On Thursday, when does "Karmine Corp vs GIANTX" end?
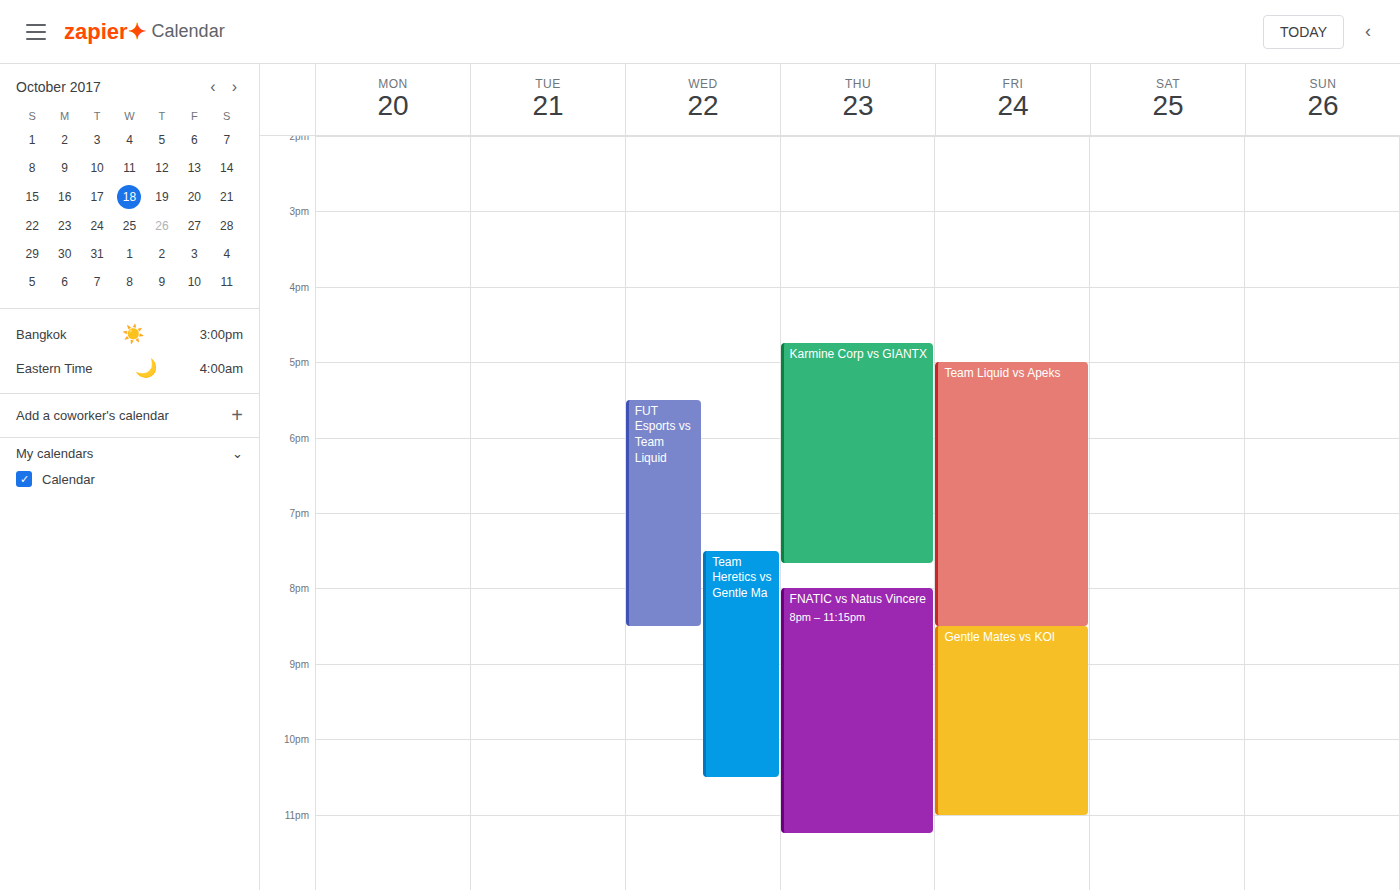
7:40 PM